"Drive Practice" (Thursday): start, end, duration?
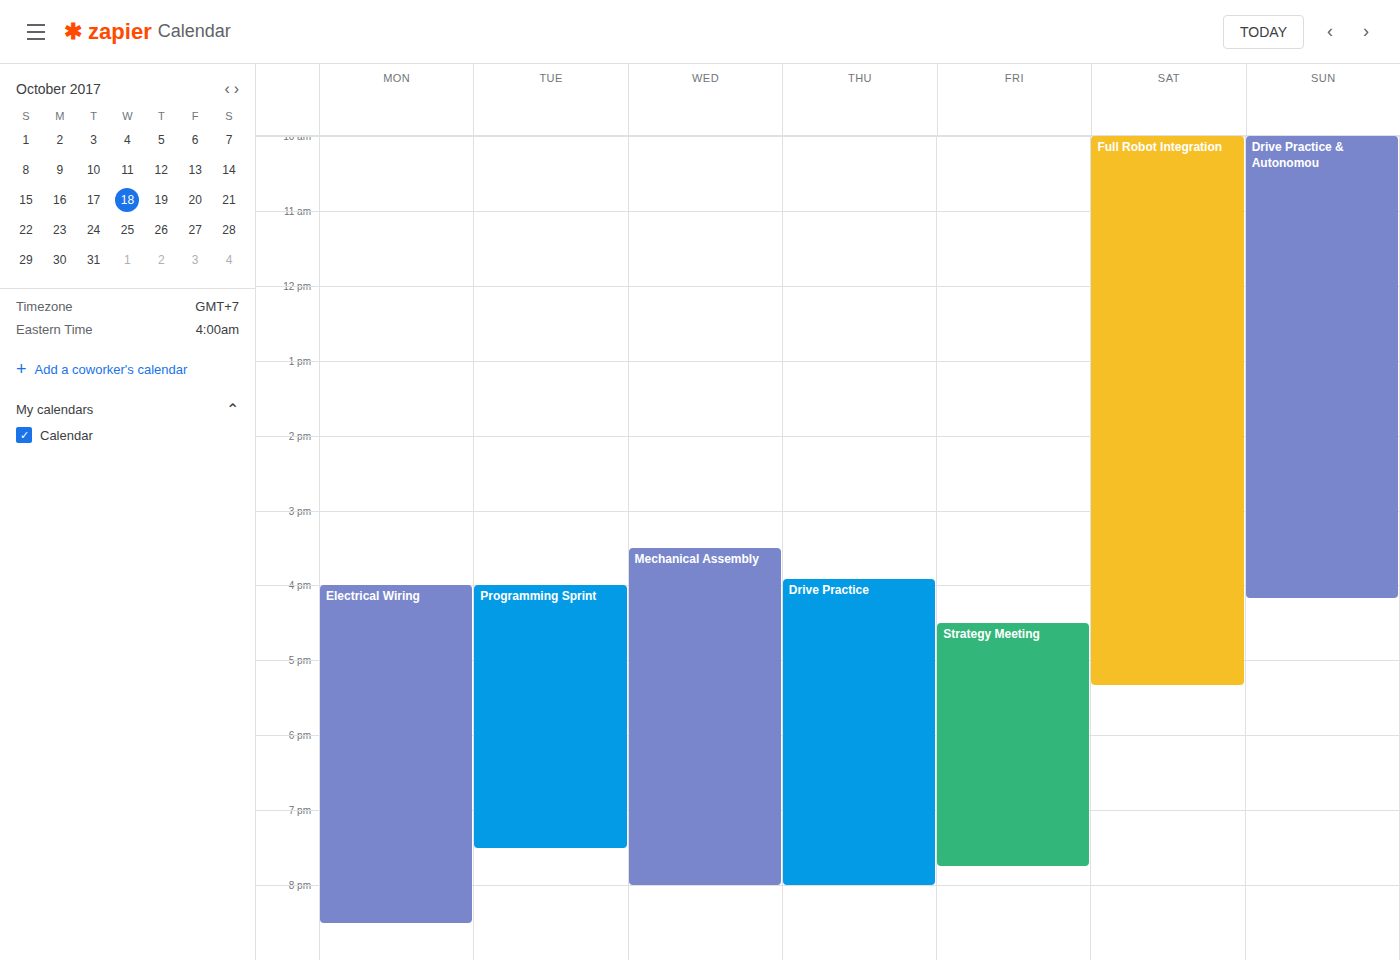
15:55 to 20:00, 4 hours 5 minutes